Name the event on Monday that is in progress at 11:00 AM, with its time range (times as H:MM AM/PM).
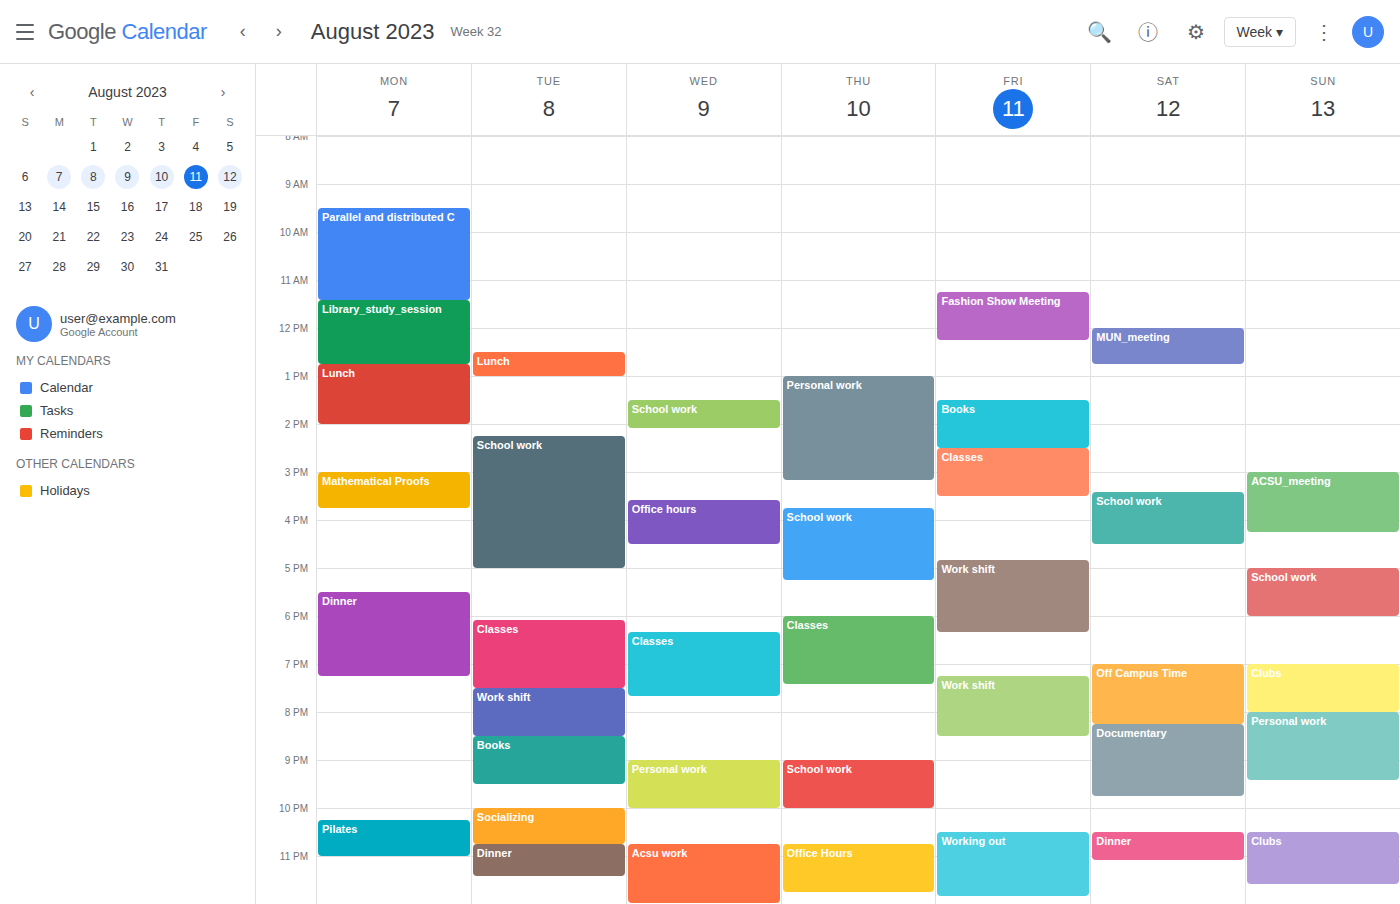
"Parallel and distributed C", 9:30 AM to 11:25 AM